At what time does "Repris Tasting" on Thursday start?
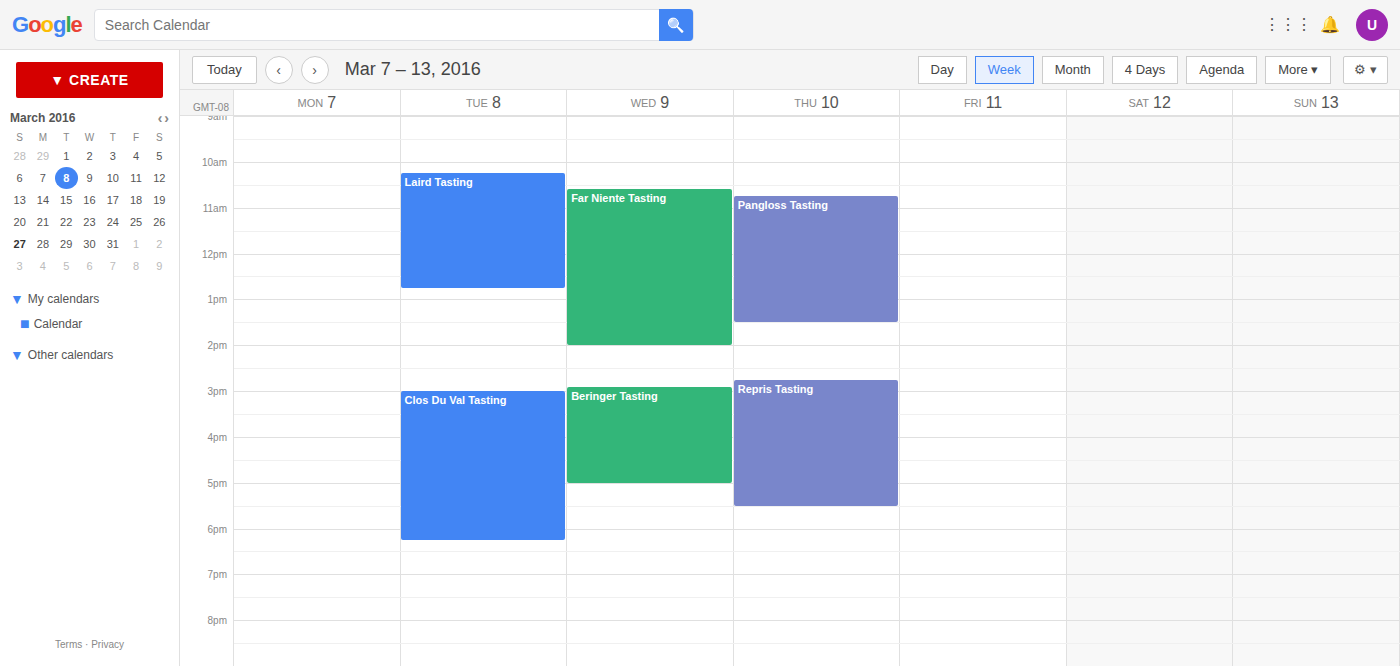
2:45 PM